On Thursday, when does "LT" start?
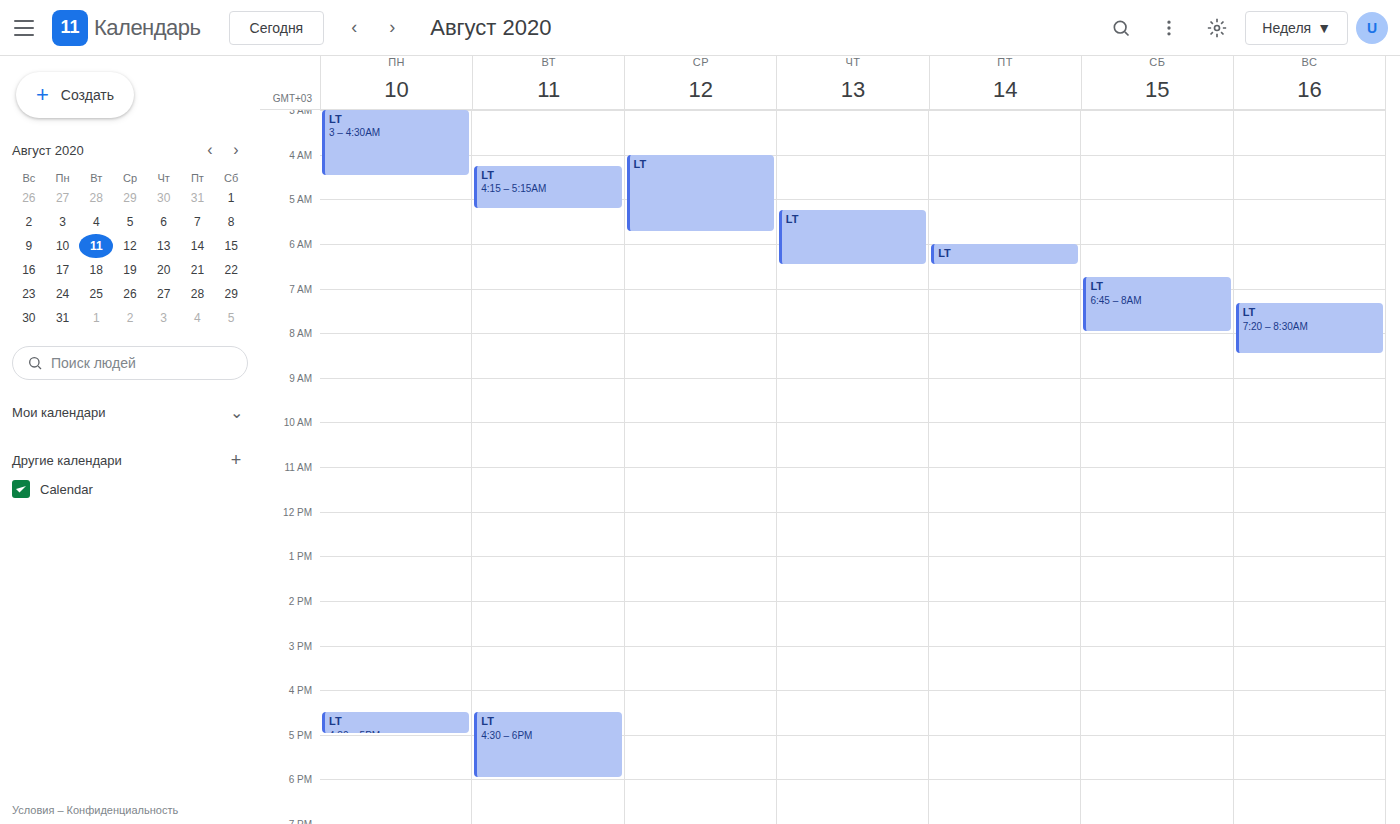
5:15 AM